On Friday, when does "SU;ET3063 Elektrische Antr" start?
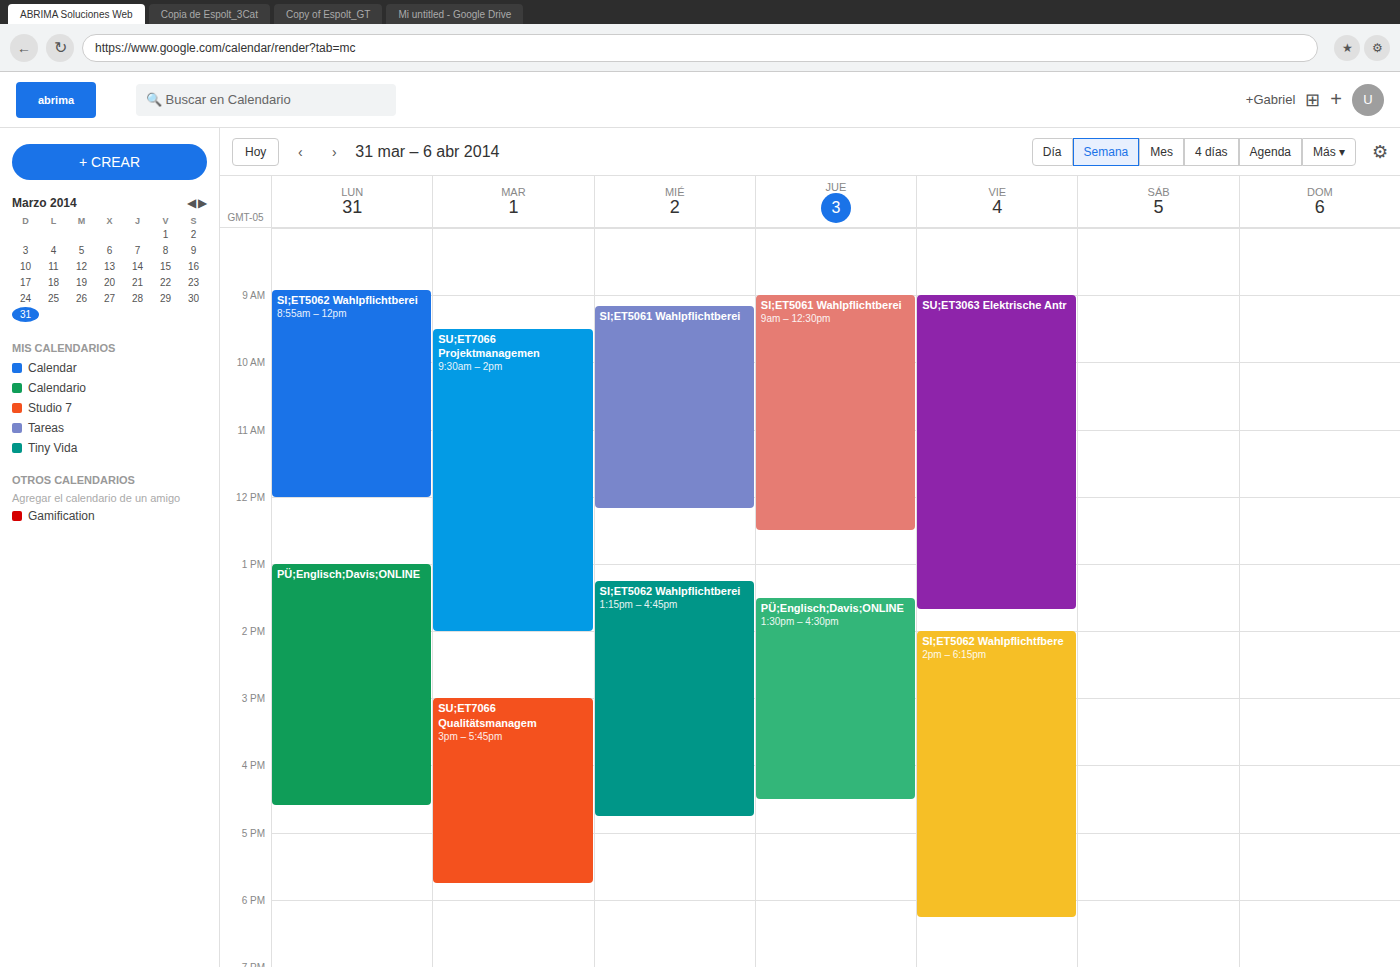
9:00 AM